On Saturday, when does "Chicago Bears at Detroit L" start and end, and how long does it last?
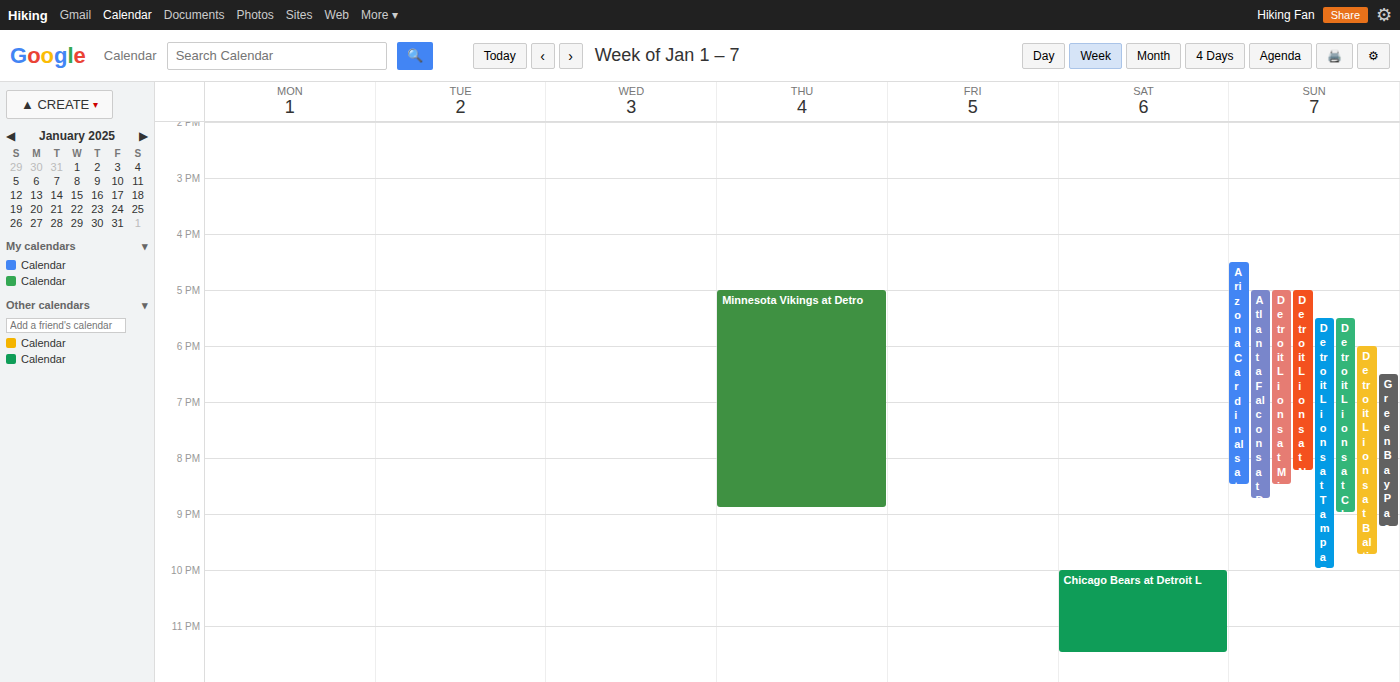
10:00 PM to 11:30 PM, 1 hour 30 minutes